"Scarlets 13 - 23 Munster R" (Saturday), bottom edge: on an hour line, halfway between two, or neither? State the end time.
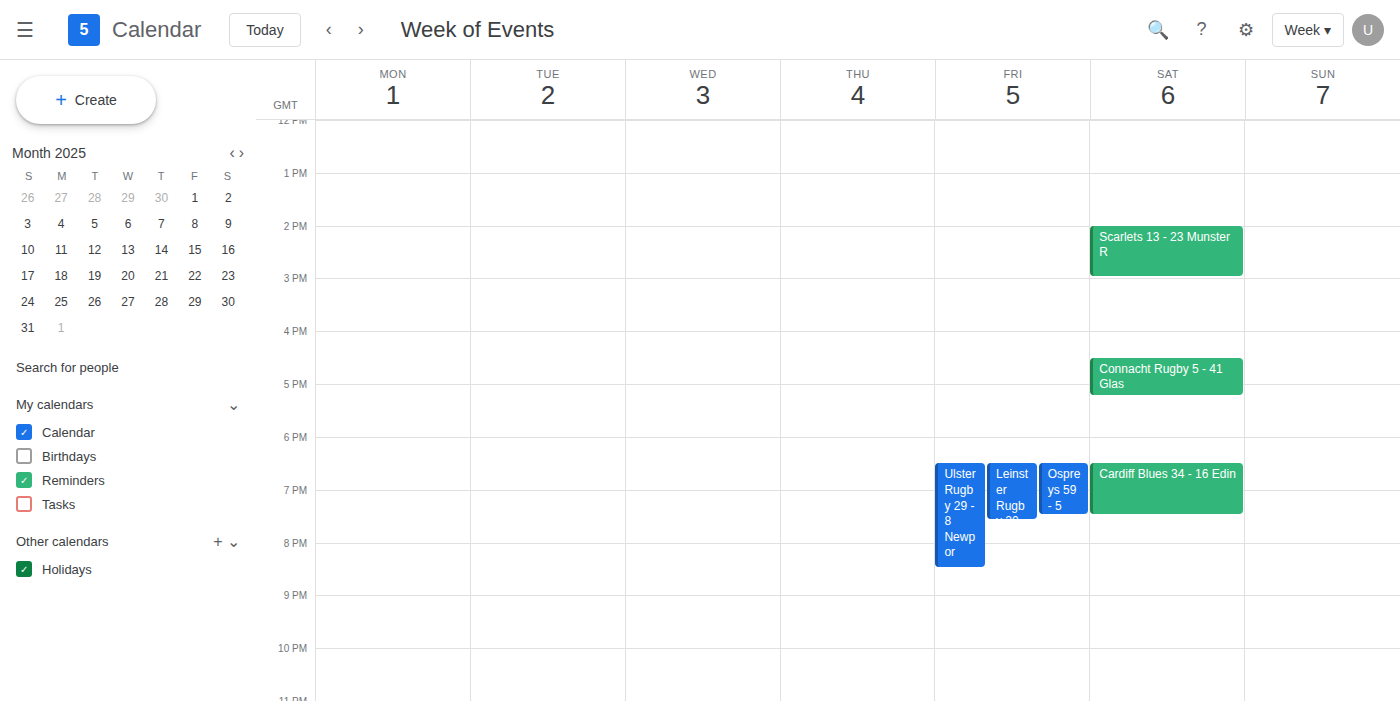
3:00 PM -- exactly on the 3 PM line.